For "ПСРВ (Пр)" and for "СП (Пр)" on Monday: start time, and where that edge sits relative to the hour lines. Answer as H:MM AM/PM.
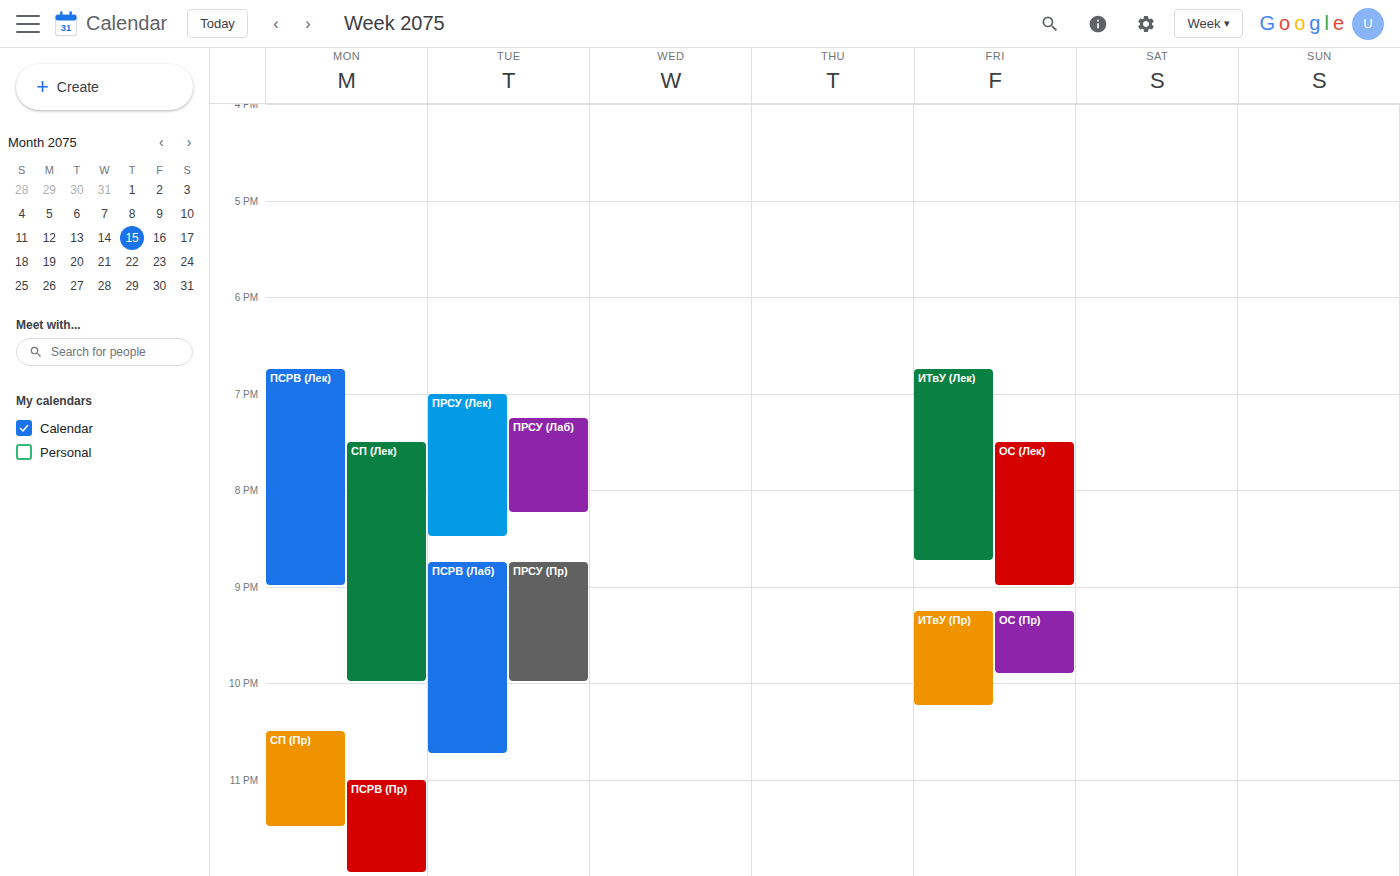
"ПСРВ (Пр)": 11:00 PM, exactly on the 11 PM line. "СП (Пр)": 10:30 PM, halfway between the 10 PM and 11 PM lines.